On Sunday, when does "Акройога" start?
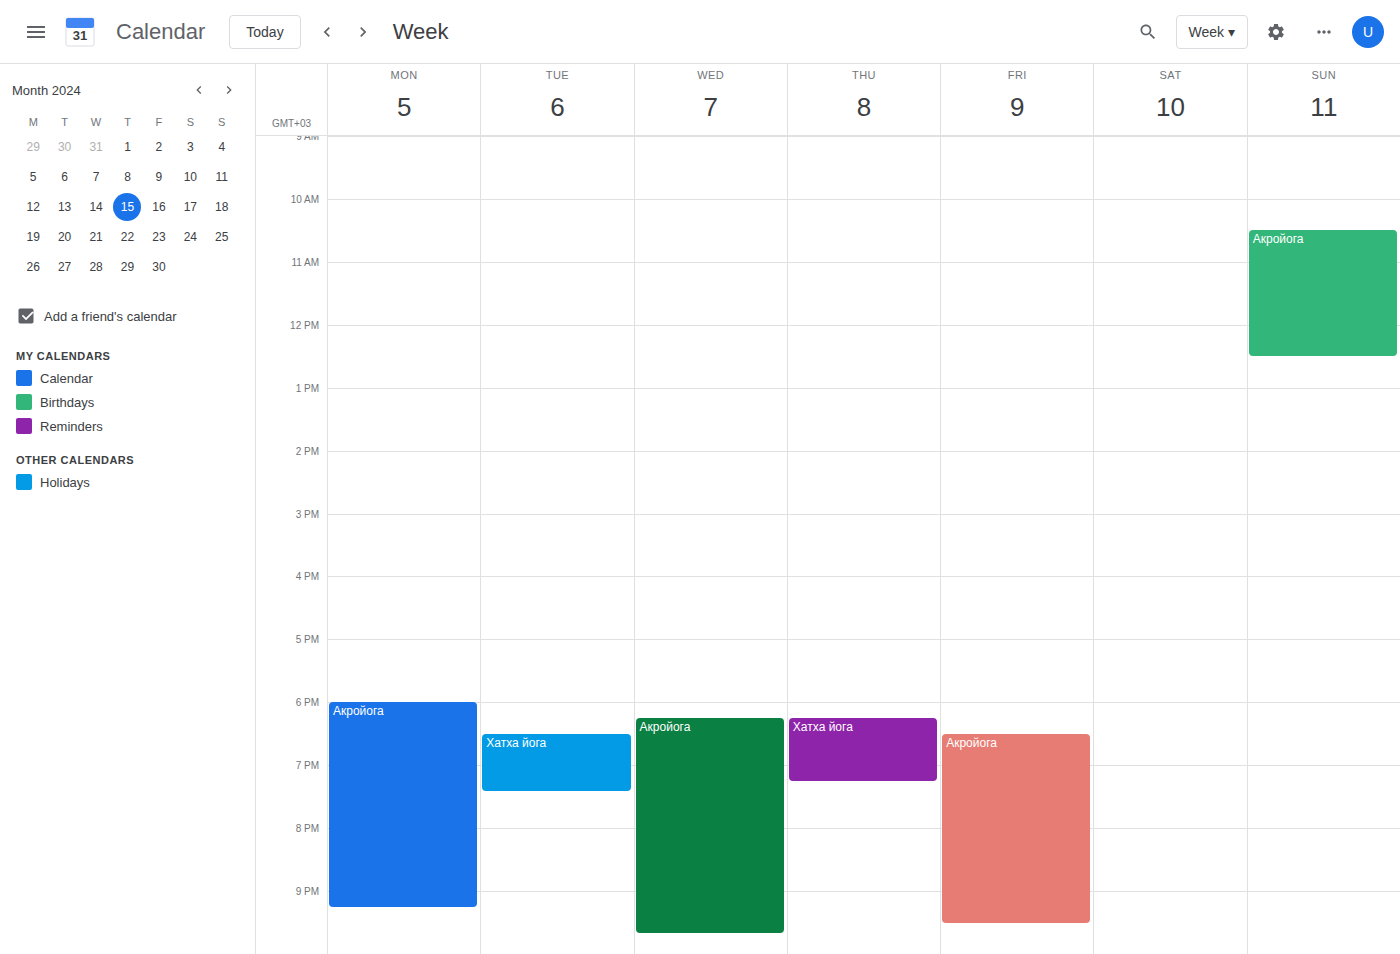
10:30 AM